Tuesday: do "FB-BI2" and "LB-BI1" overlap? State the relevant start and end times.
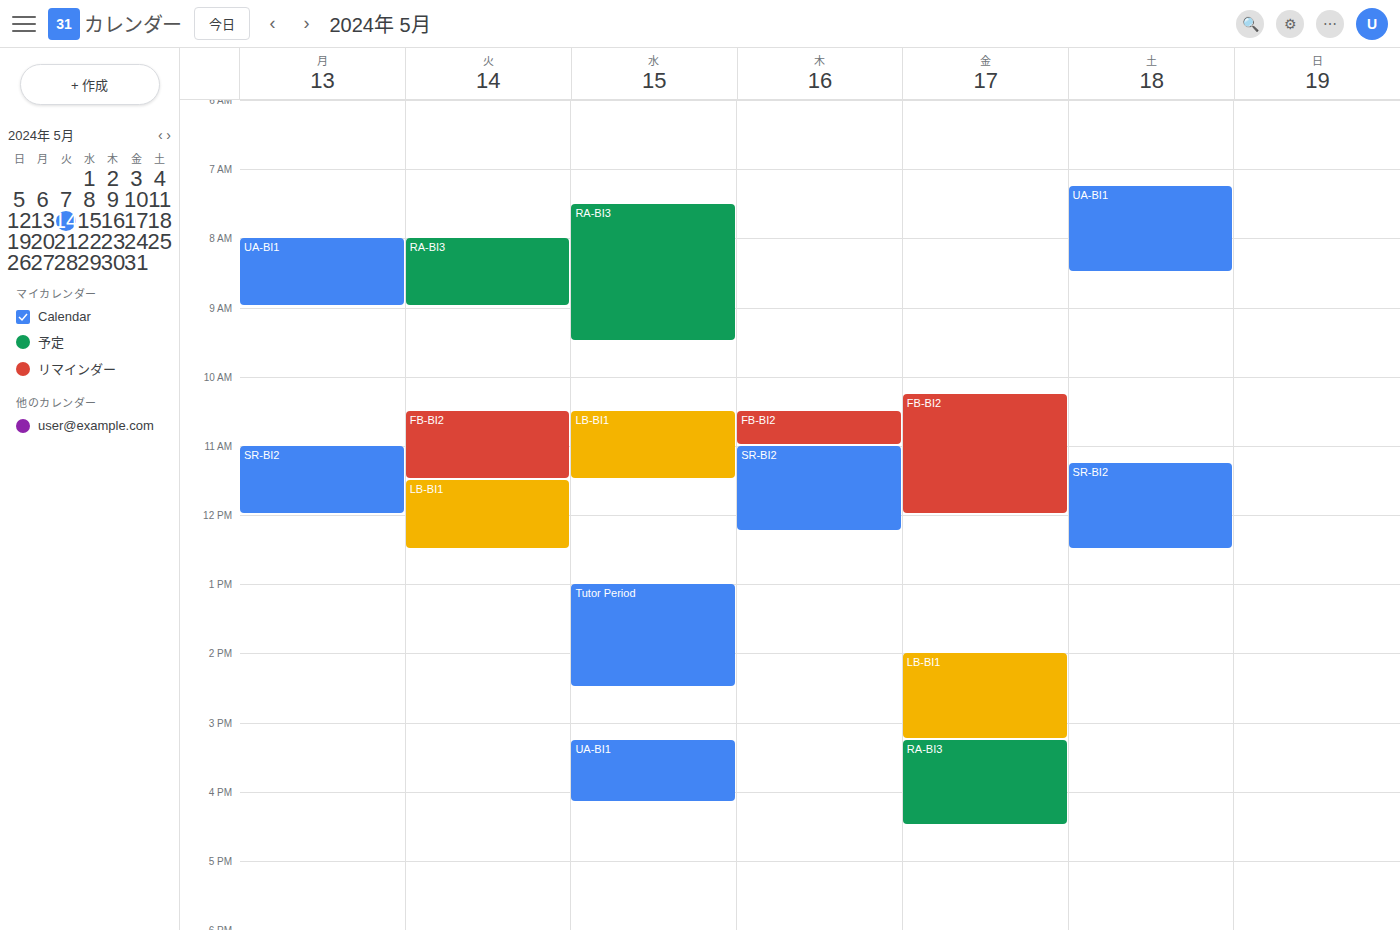
"FB-BI2" ends at 11:30, exactly when "LB-BI1" starts -- they touch but do not overlap.